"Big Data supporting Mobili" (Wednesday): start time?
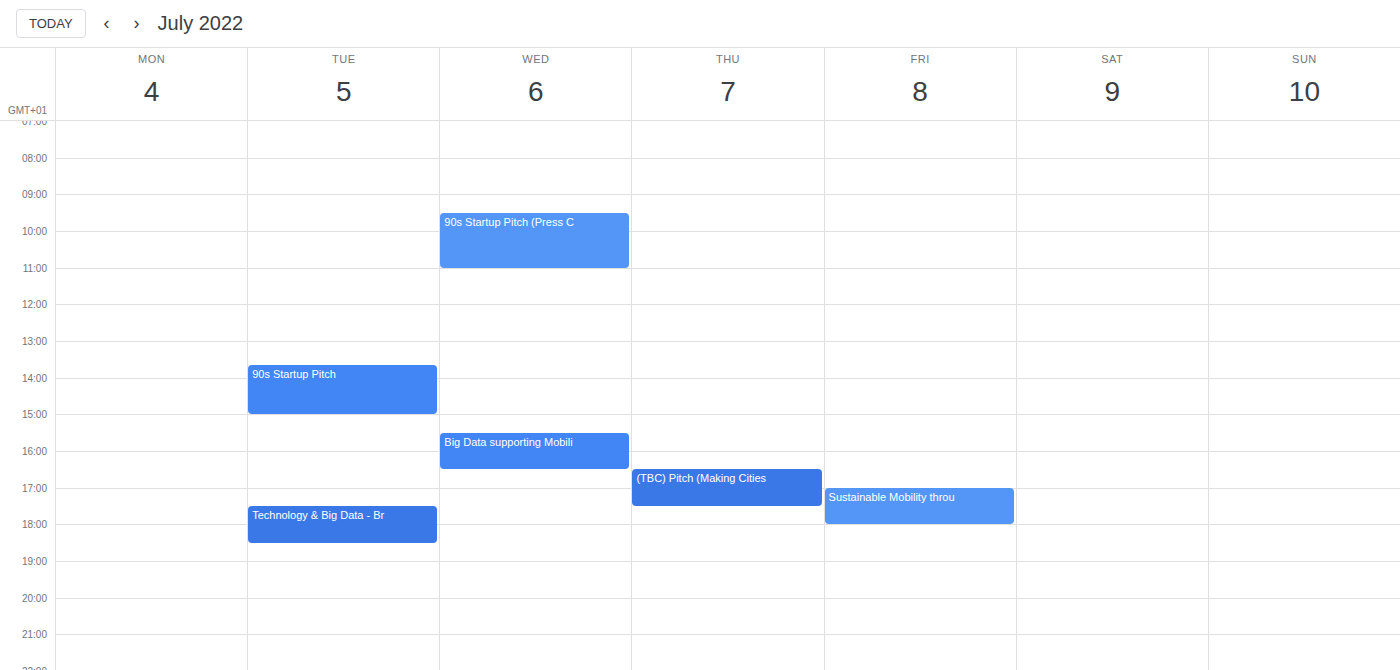
15:30